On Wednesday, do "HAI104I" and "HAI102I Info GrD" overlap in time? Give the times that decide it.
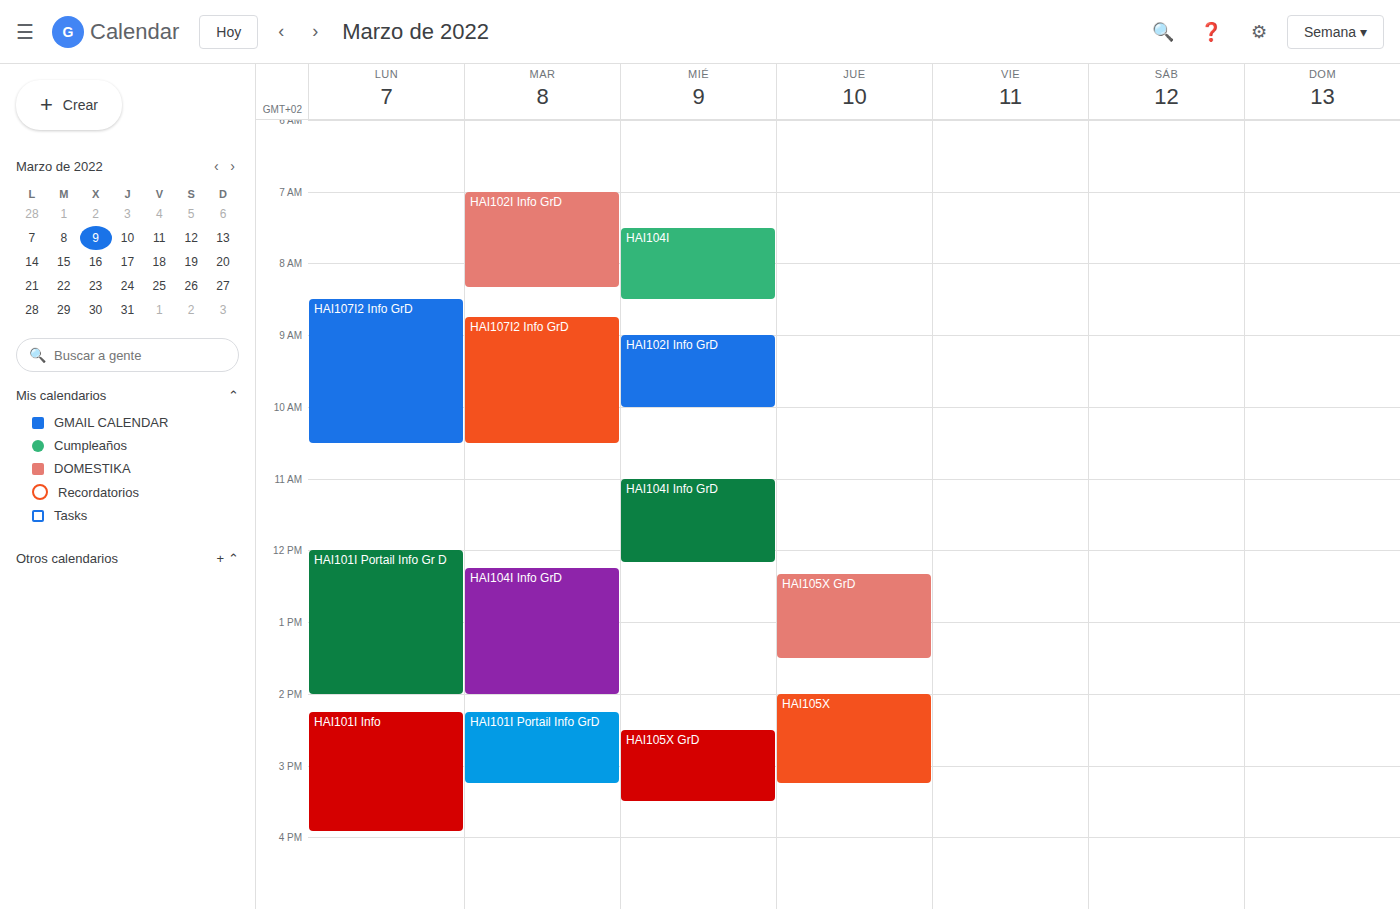
"HAI104I" ends at 08:30 and "HAI102I Info GrD" starts at 09:00 -- no overlap.